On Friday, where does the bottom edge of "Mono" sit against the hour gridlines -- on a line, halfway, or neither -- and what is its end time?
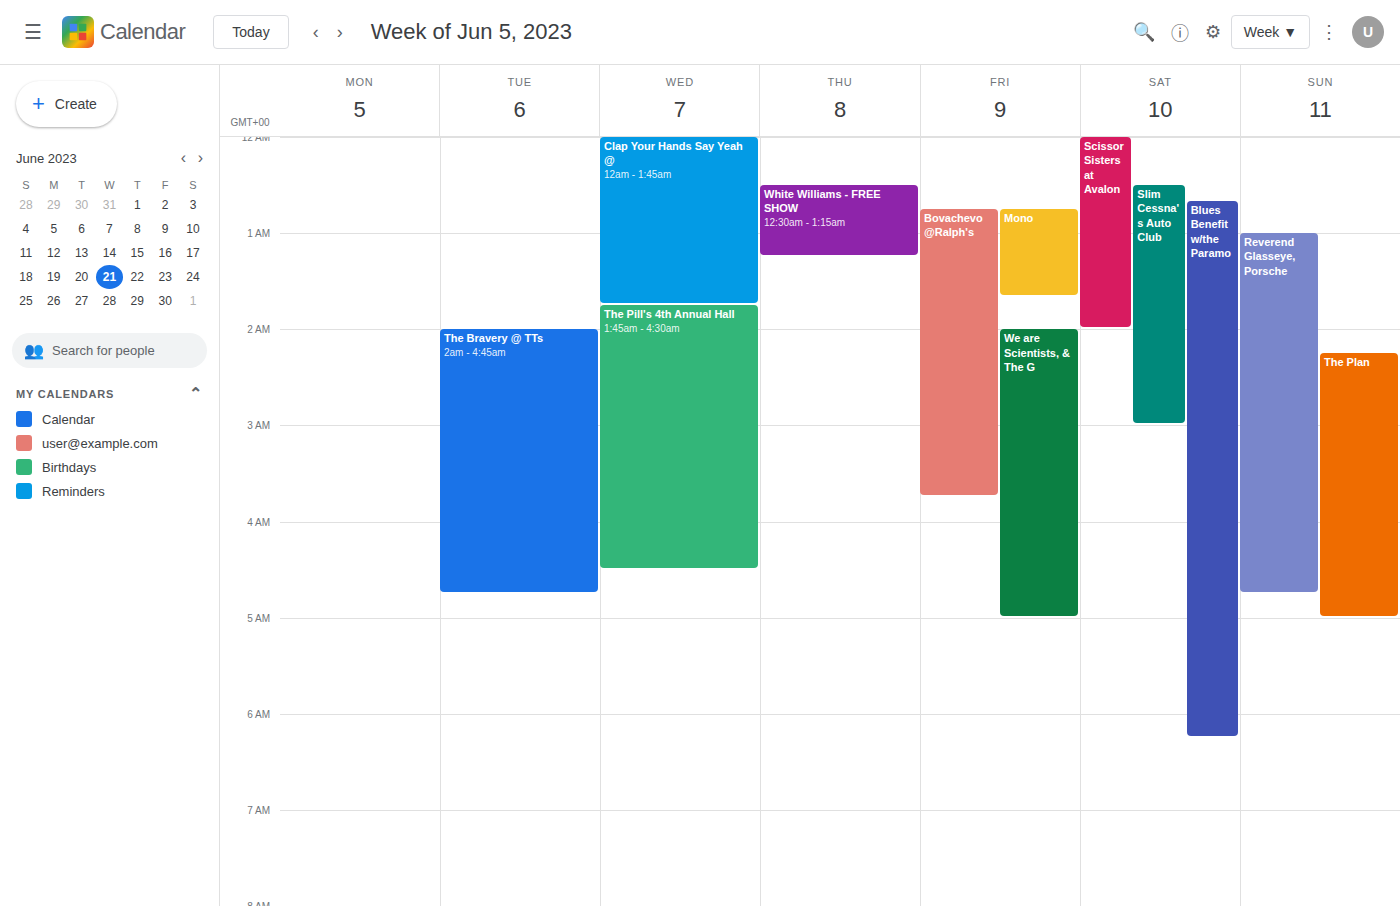
1:40 AM -- neither: 40 minutes below the 1 AM line and 20 minutes above the 2 AM line.